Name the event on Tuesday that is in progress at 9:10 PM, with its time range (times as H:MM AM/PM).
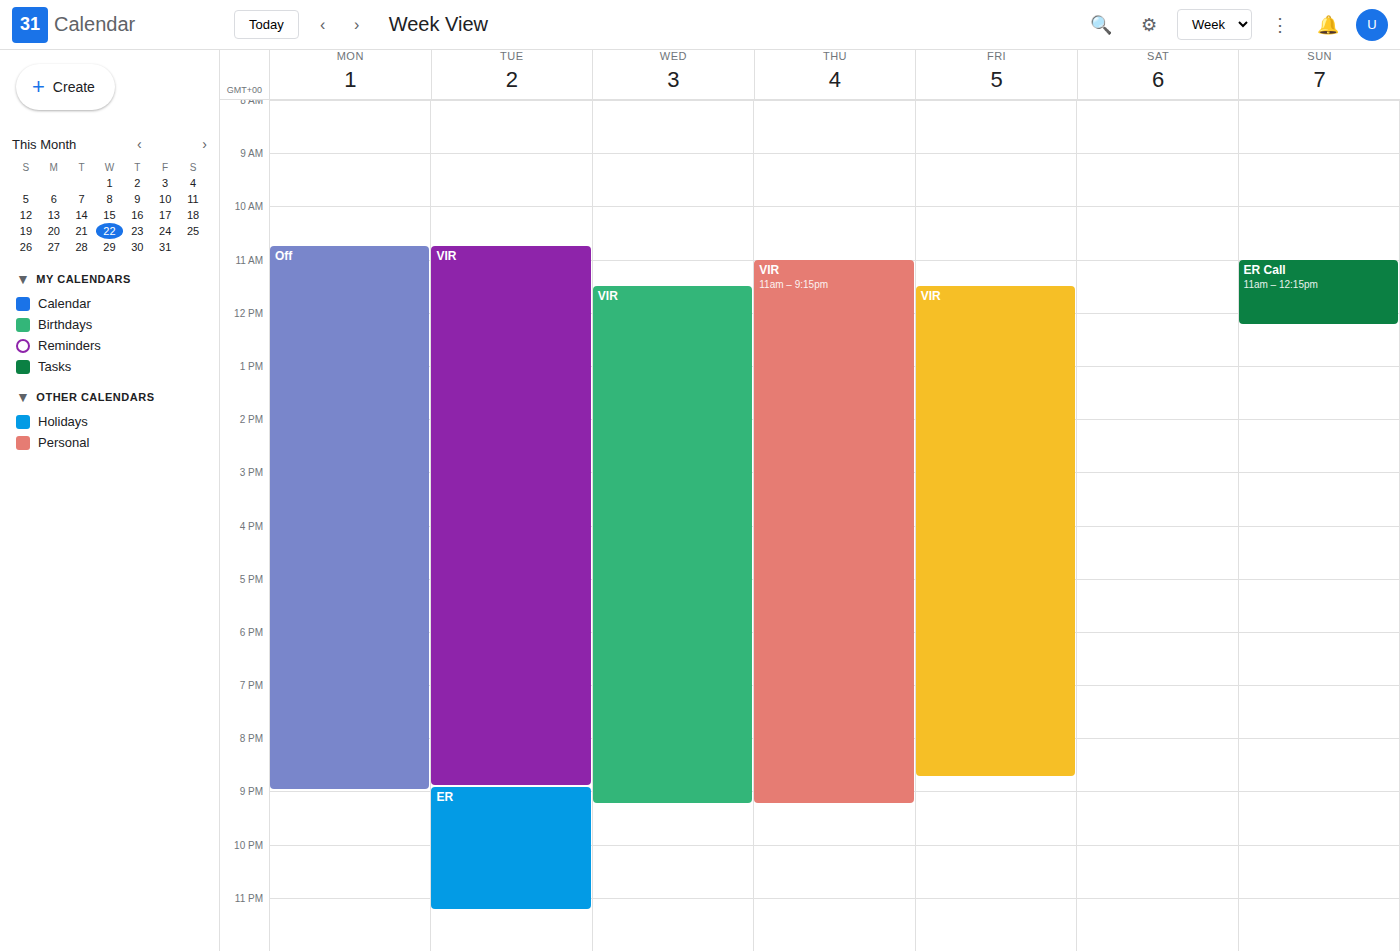
"ER", 8:55 PM to 11:15 PM